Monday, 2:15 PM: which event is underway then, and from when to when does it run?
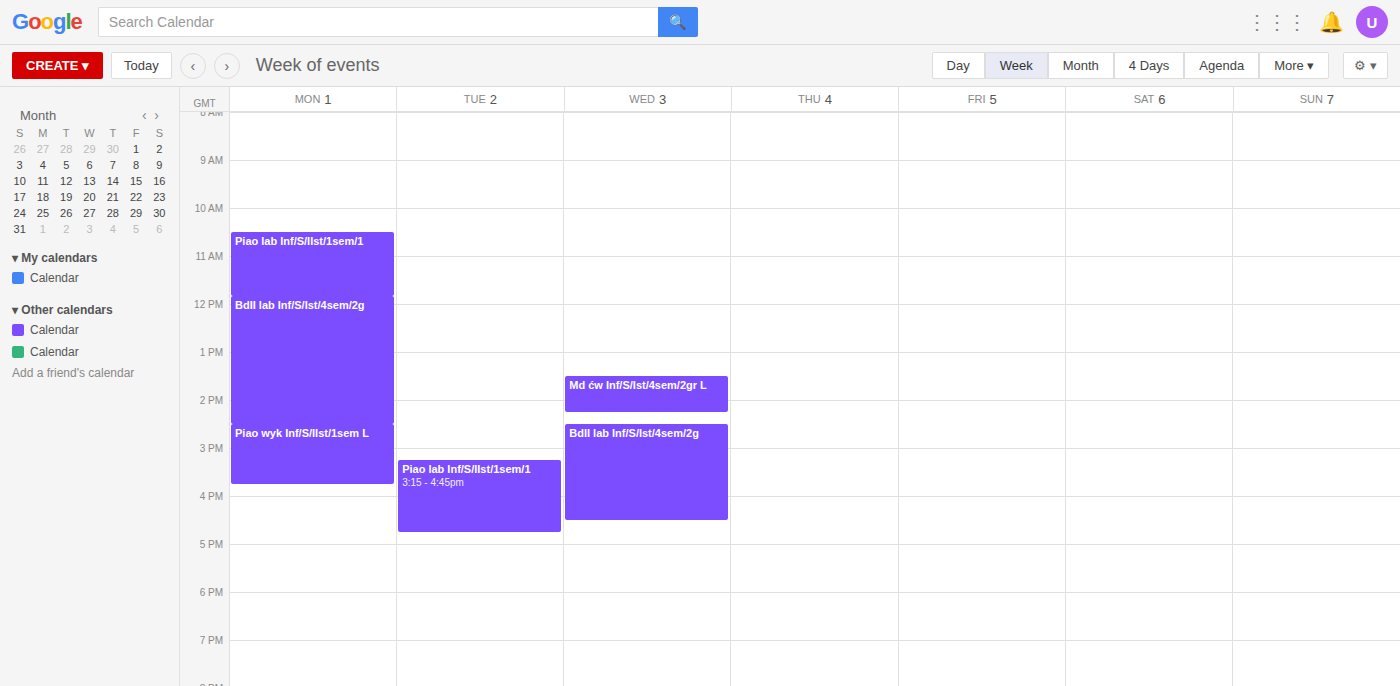
"BdII lab Inf/S/Ist/4sem/2g", 11:50 AM to 2:30 PM